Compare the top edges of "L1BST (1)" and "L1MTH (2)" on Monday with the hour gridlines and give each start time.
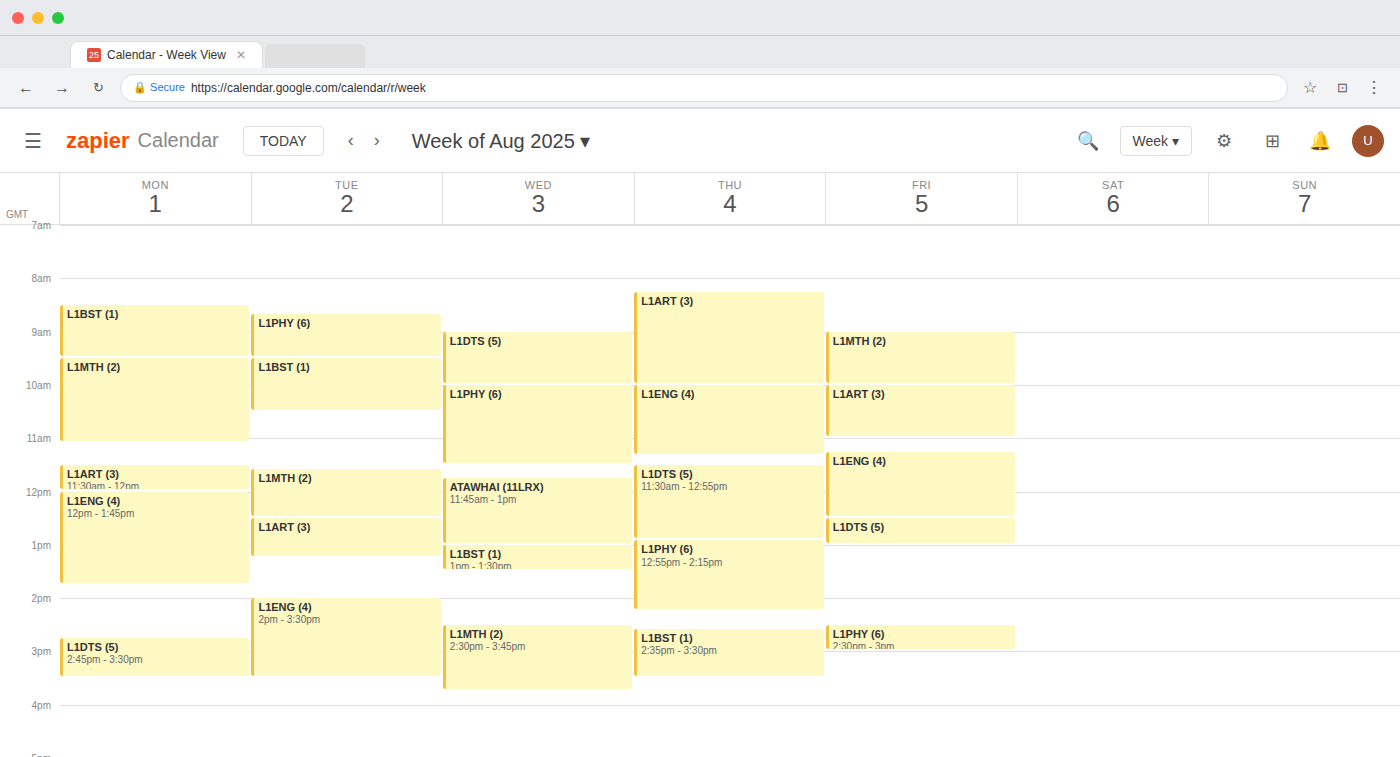
"L1BST (1)": 8:30 AM, halfway between the 8 AM and 9 AM lines. "L1MTH (2)": 9:30 AM, halfway between the 9 AM and 10 AM lines.